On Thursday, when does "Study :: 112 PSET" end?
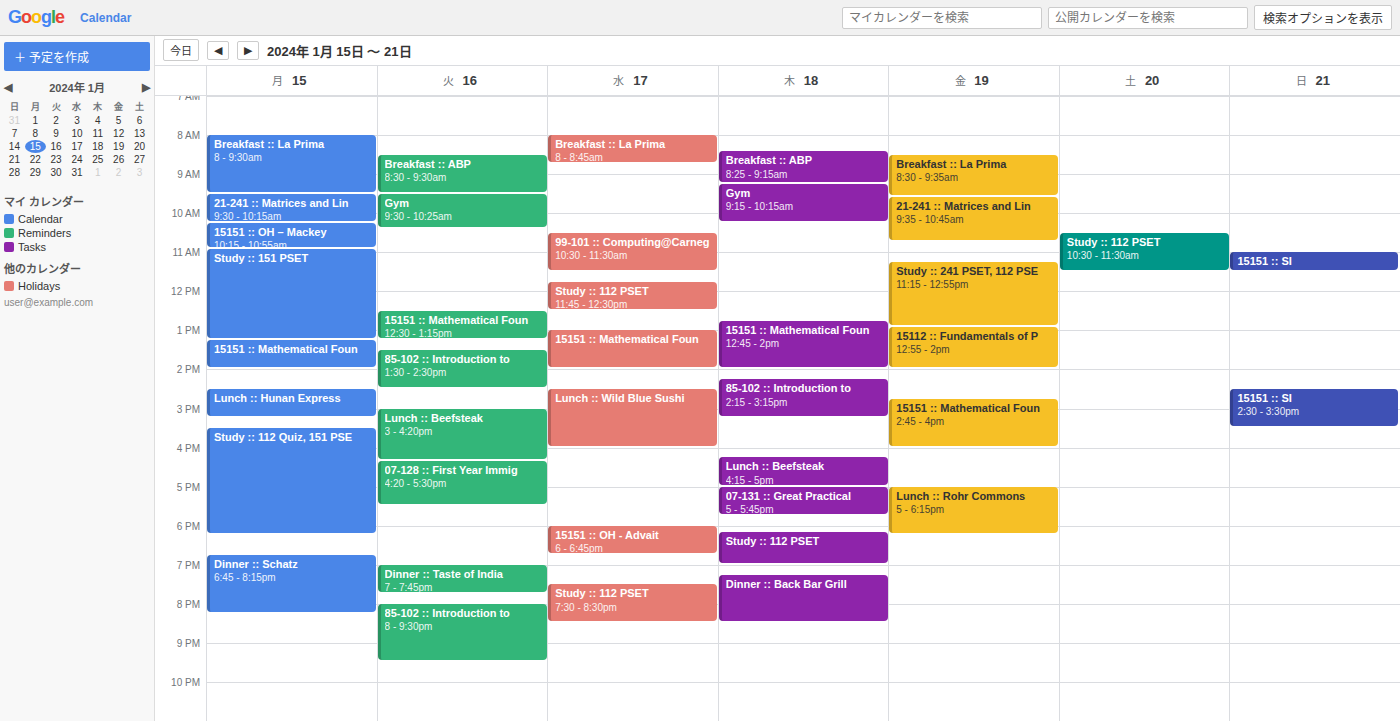
7:00 PM